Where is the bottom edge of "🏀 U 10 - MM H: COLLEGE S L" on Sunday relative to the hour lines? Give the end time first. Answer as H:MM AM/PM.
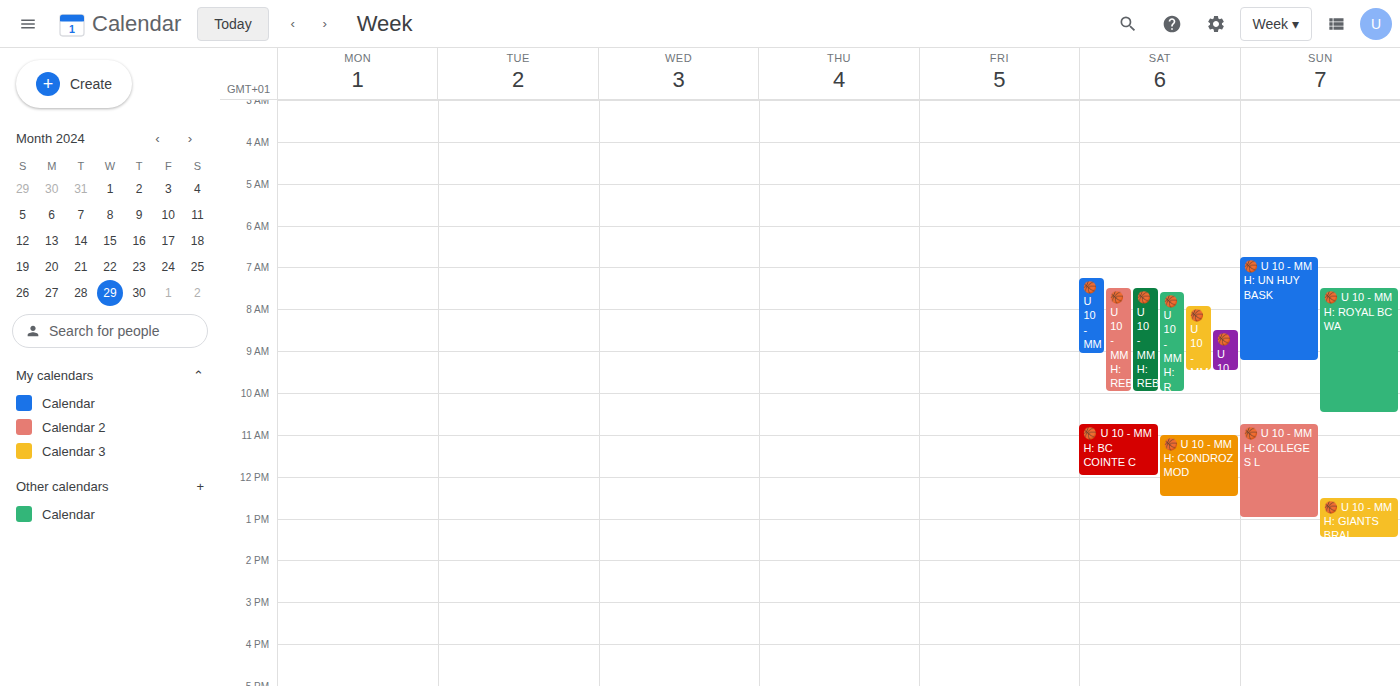
1:00 PM -- exactly on the 1 PM line.